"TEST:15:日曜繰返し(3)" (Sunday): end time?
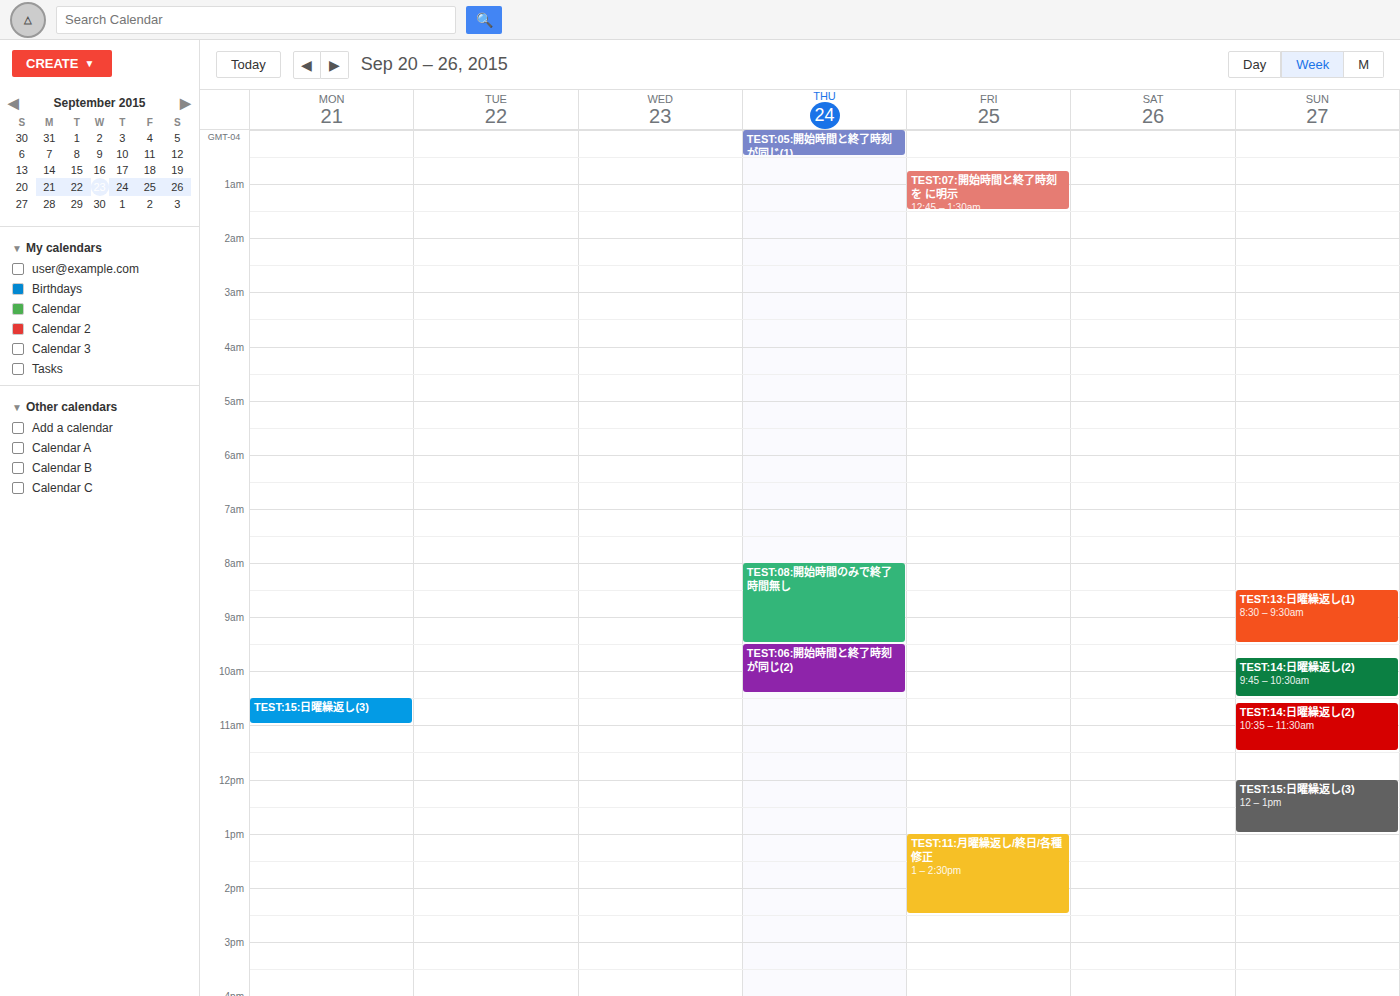
1:00 PM